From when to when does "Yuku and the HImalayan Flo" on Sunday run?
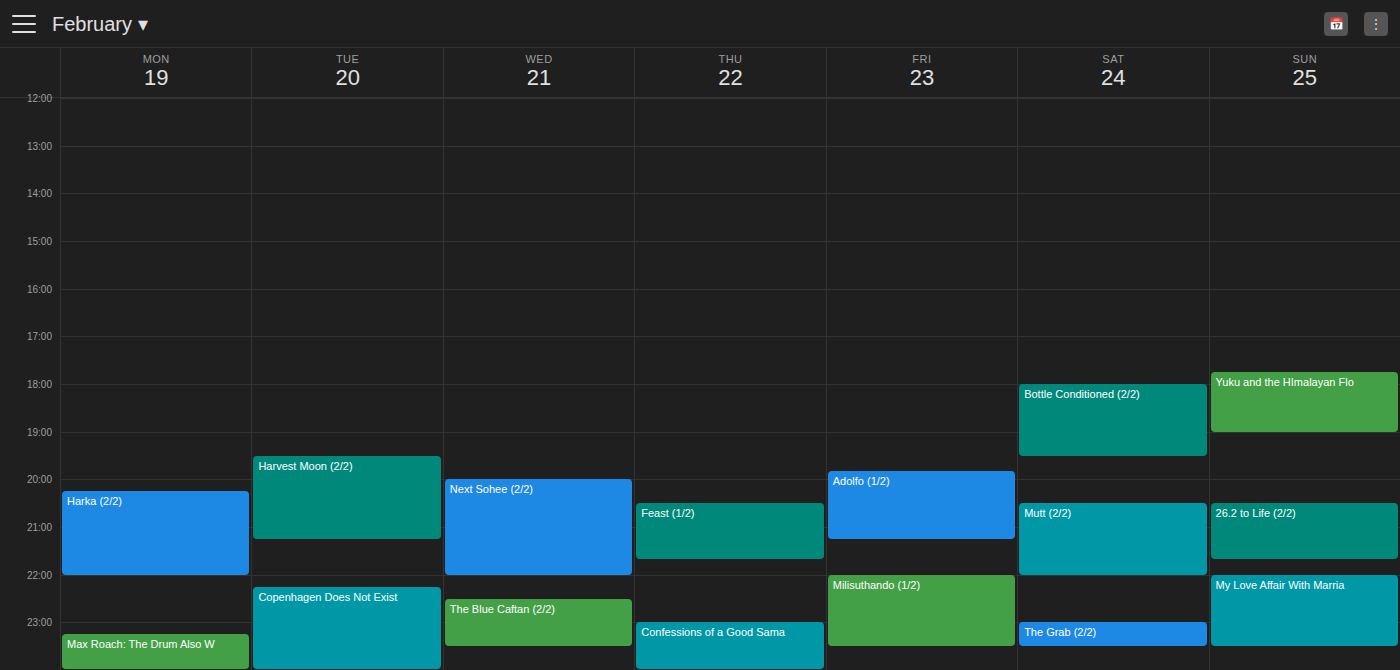
5:45 PM to 7:00 PM